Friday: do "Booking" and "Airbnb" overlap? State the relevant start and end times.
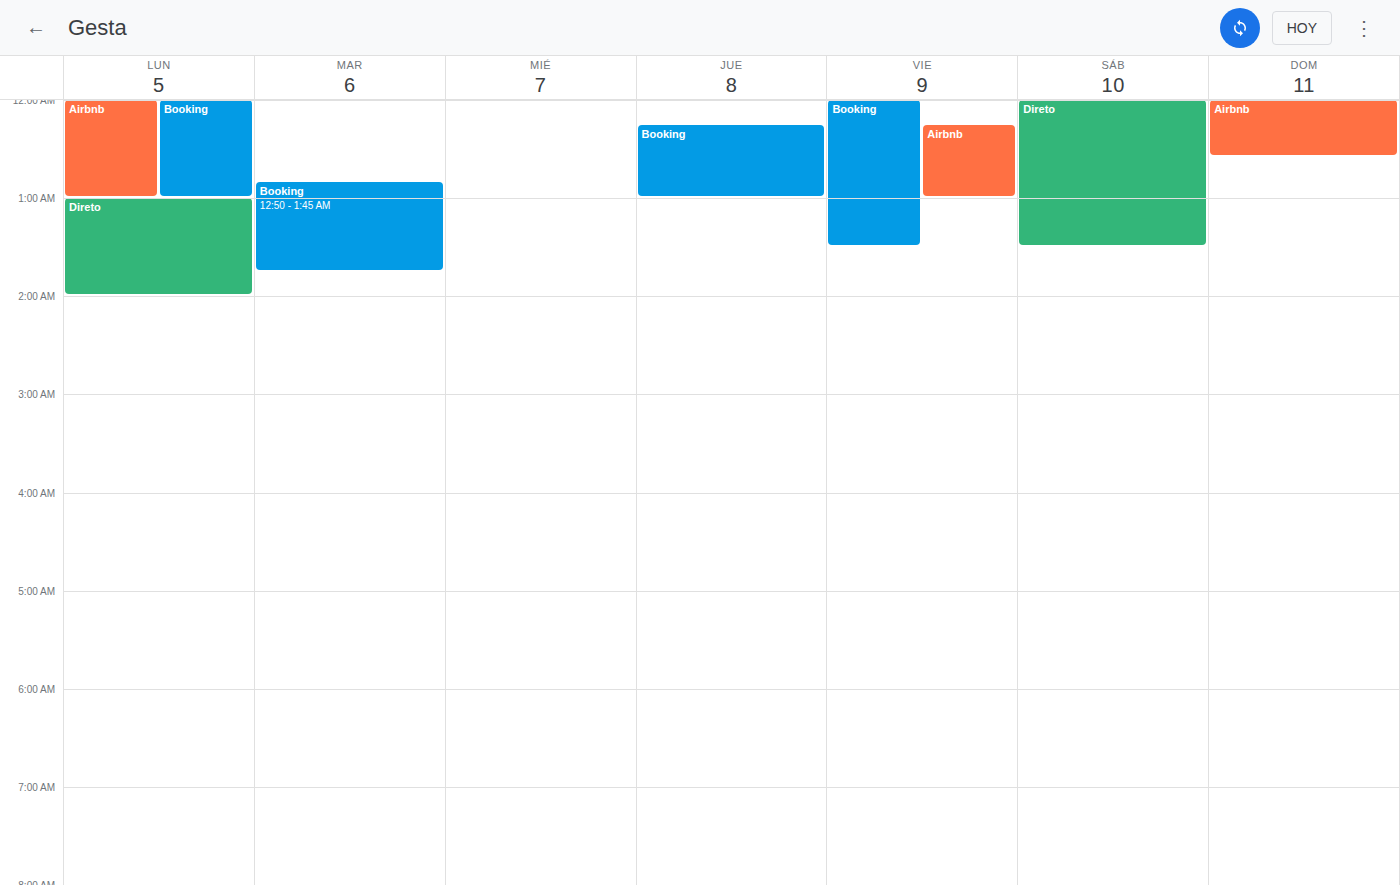
"Airbnb" runs 12:15 AM to 1:00 AM, inside "Booking" -- they overlap.